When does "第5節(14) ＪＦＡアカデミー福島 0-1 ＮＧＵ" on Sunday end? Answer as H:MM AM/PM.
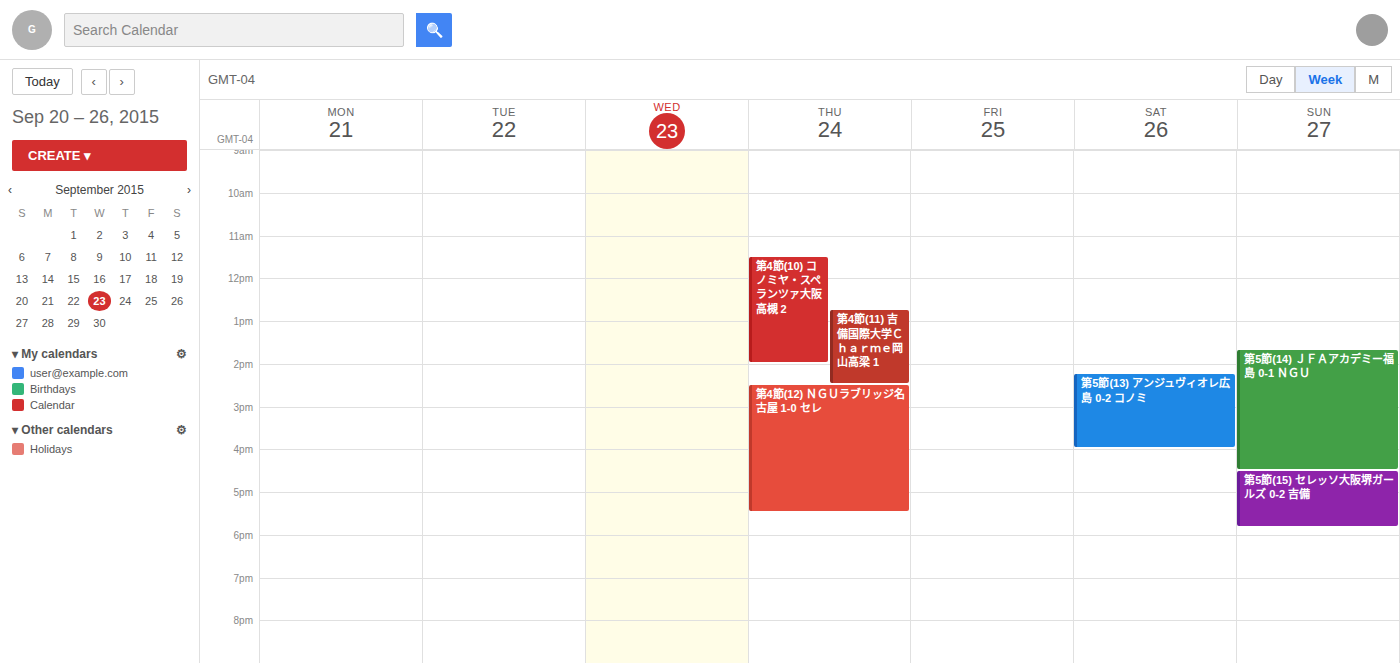
4:30 PM